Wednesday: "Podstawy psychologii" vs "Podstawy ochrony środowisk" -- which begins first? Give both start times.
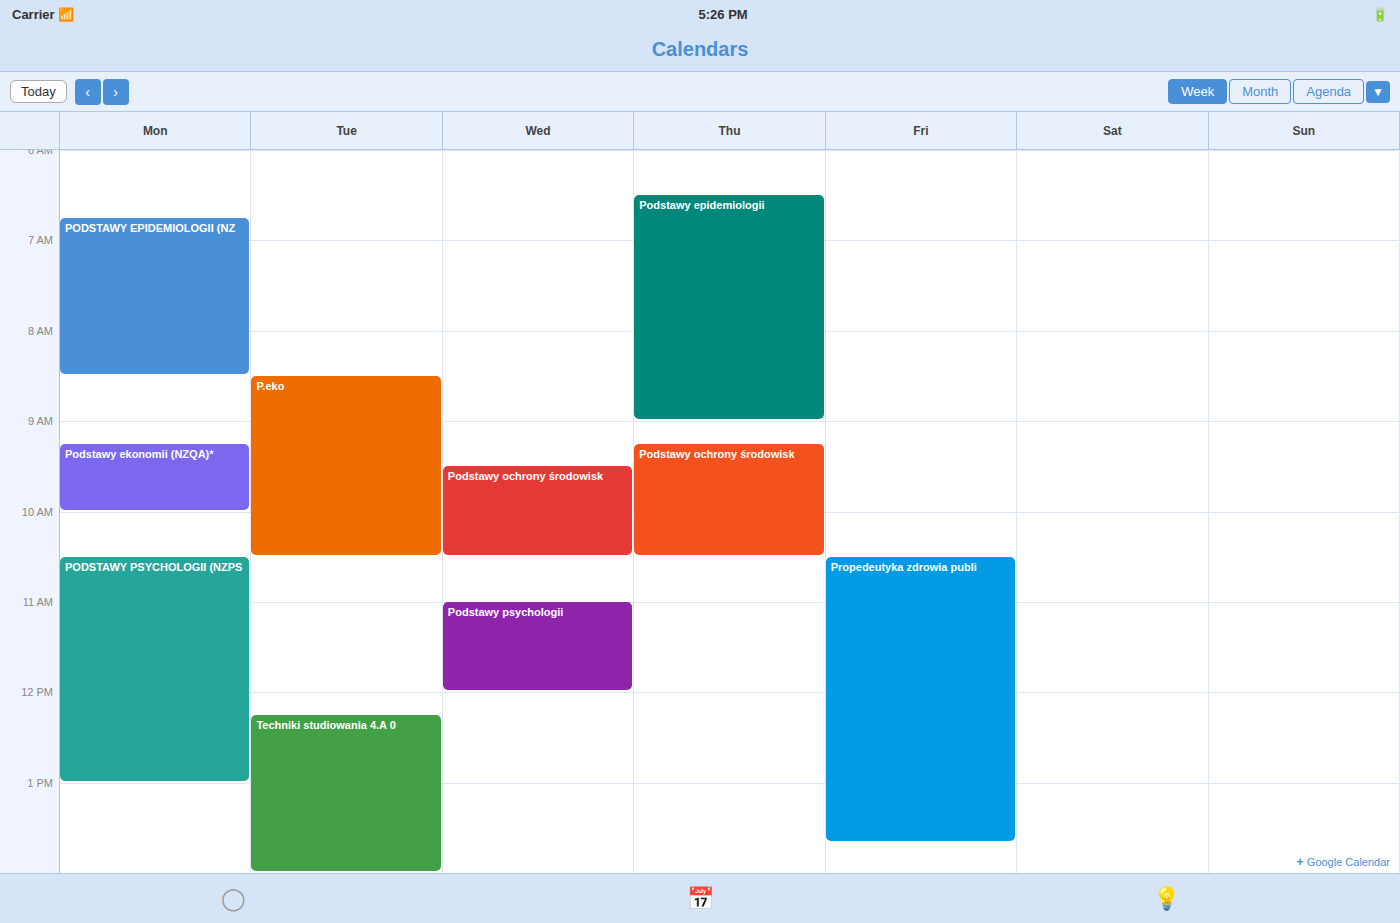
"Podstawy ochrony środowisk" 9:30 AM; "Podstawy psychologii" 11:00 AM.